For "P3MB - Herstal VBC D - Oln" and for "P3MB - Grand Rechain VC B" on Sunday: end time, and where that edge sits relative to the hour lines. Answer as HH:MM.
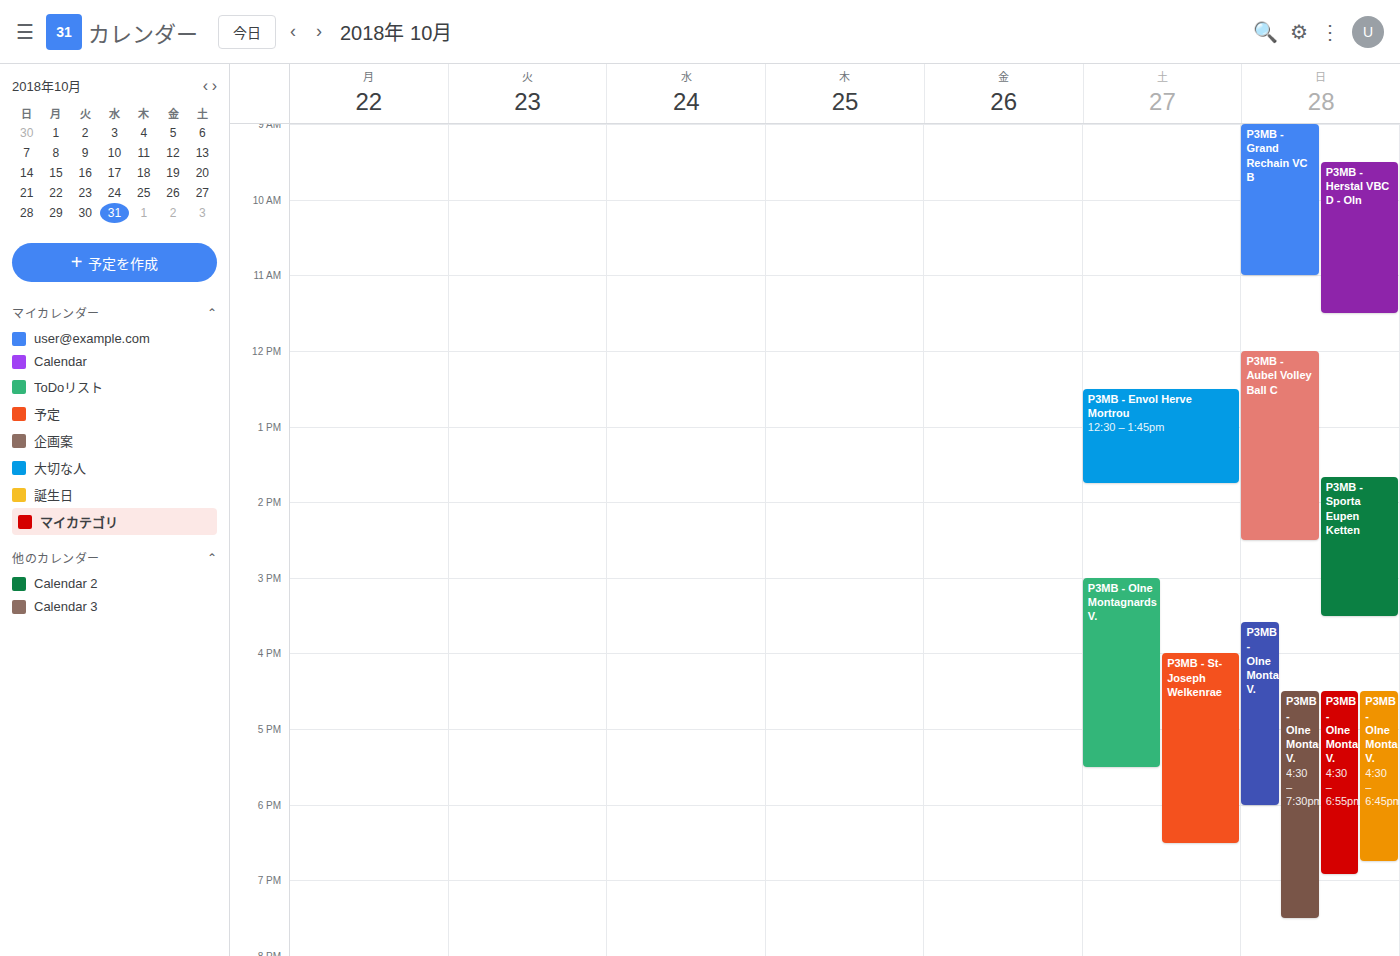
"P3MB - Herstal VBC D - Oln": 11:30, halfway between the 11:00 and 12:00 lines. "P3MB - Grand Rechain VC B": 11:00, exactly on the 11:00 line.